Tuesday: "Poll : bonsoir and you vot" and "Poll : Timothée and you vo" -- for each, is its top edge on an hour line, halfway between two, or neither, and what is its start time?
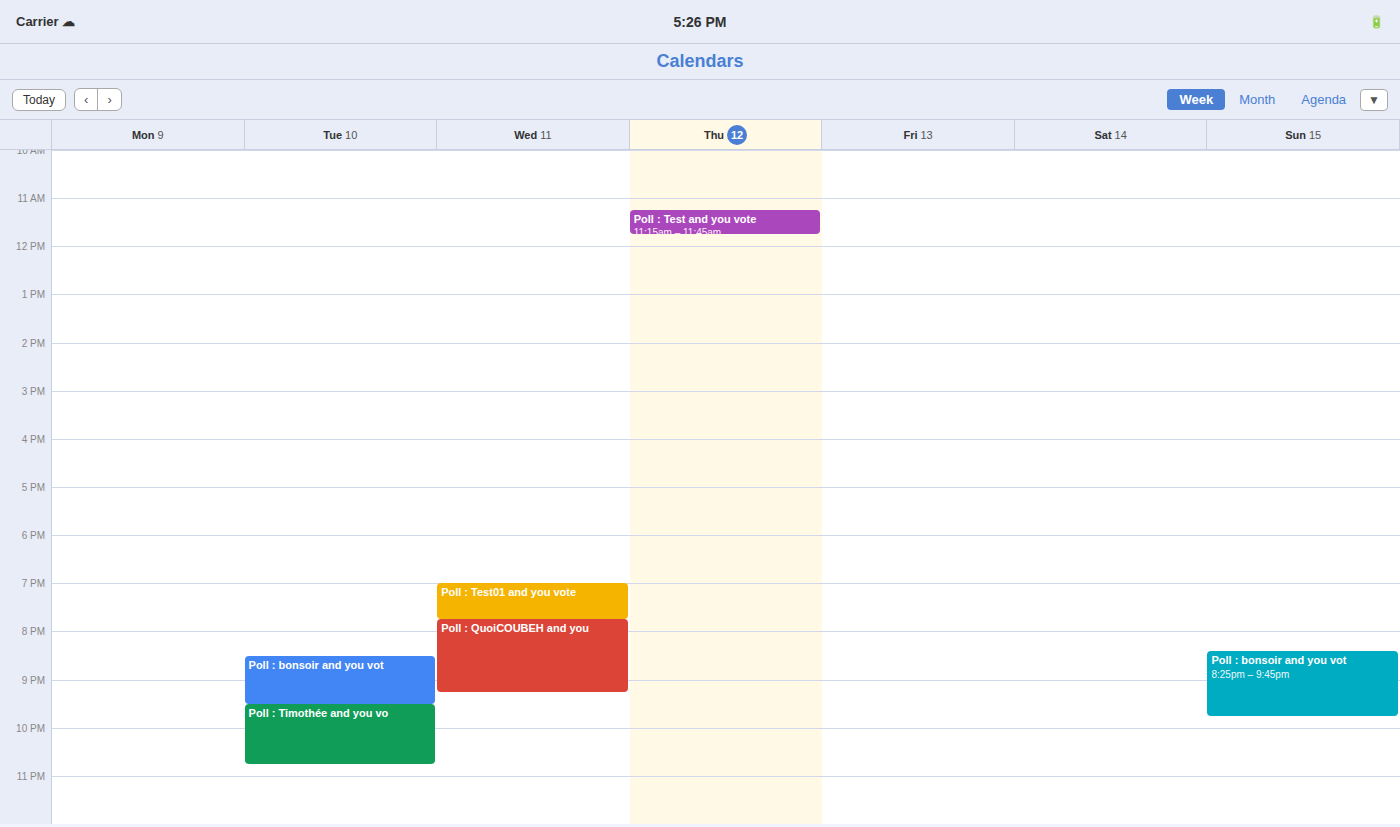
"Poll : bonsoir and you vot": 8:30 PM, halfway between the 8 PM and 9 PM lines. "Poll : Timothée and you vo": 9:30 PM, halfway between the 9 PM and 10 PM lines.